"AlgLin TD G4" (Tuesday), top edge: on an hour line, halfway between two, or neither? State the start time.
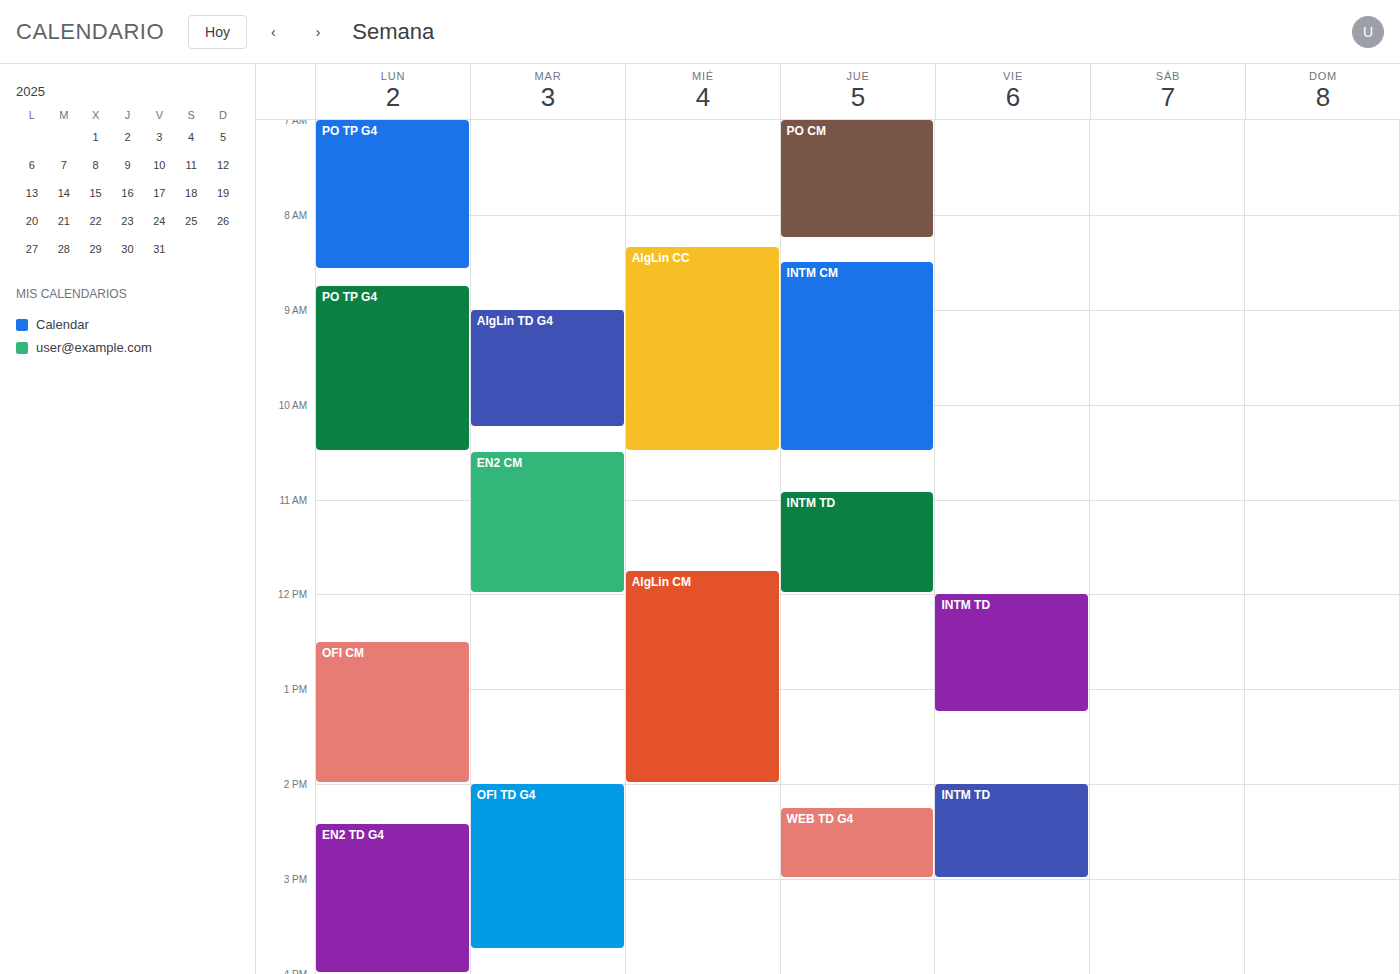
9:00 AM -- exactly on the 9 AM line.